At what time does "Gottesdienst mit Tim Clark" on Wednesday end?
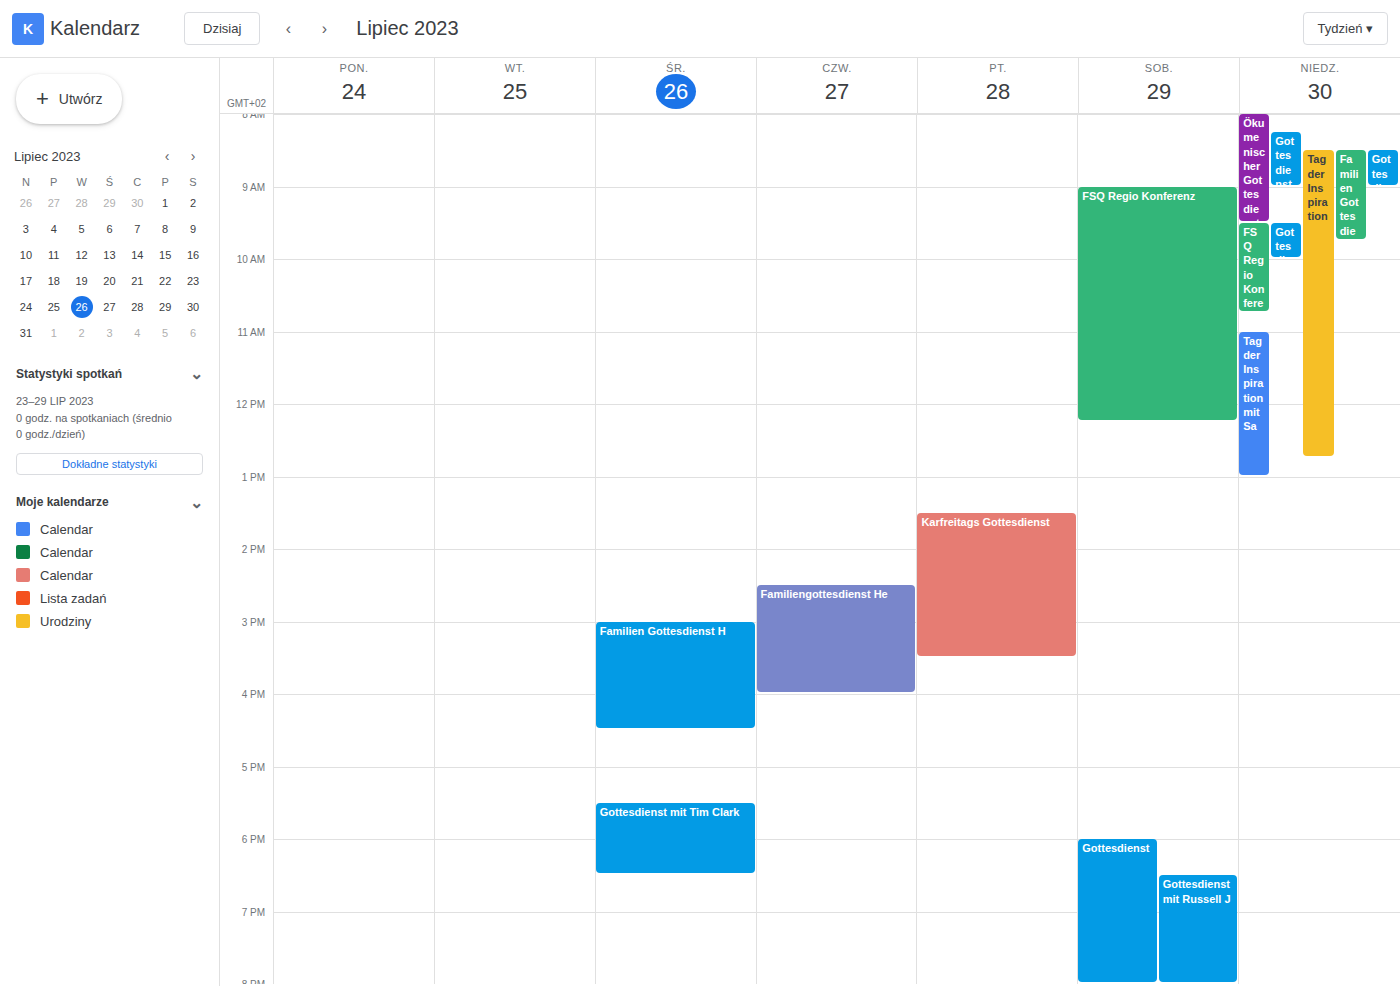
6:30 PM